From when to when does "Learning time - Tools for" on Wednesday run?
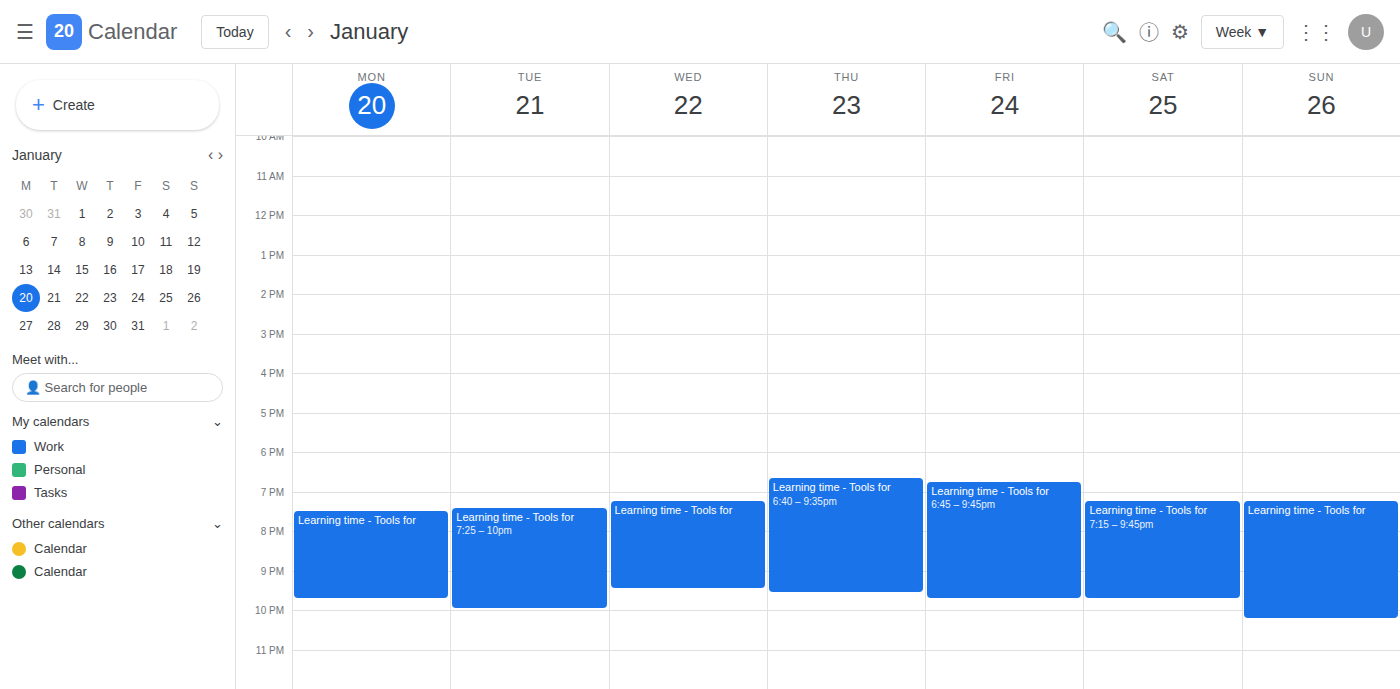
19:15 to 21:30